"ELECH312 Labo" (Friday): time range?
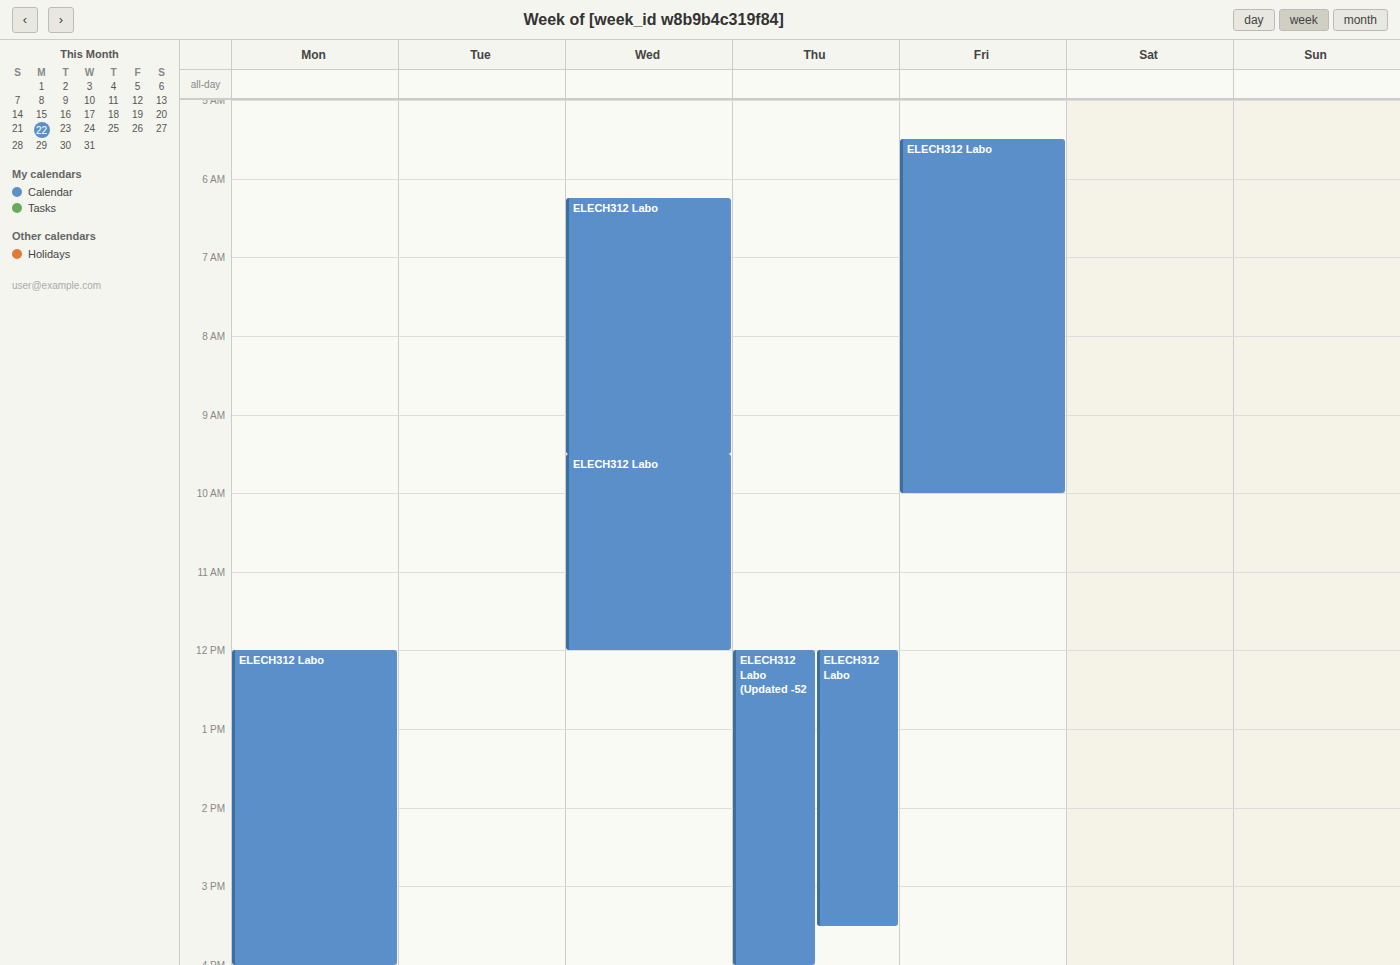
5:30 AM to 10:00 AM